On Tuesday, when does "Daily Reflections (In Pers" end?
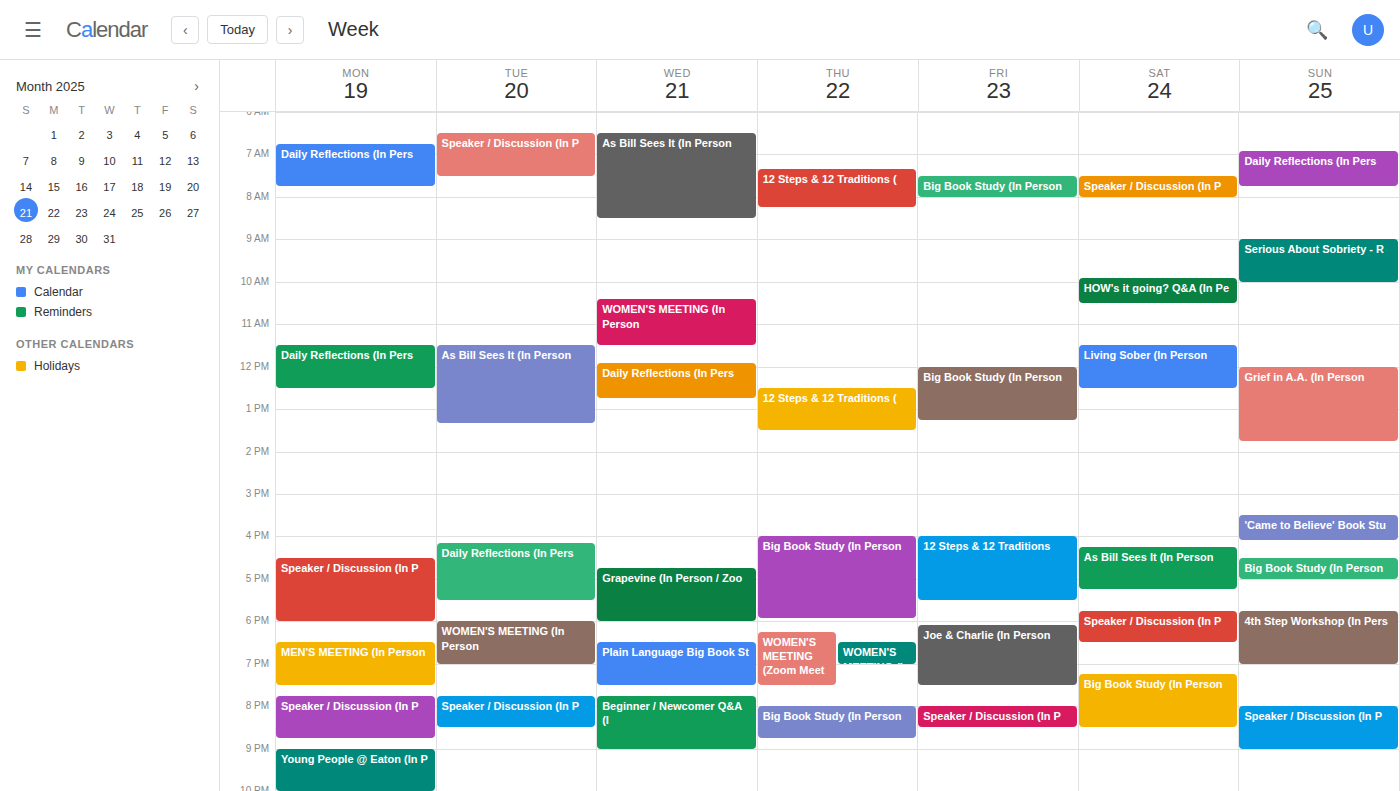
5:30 PM